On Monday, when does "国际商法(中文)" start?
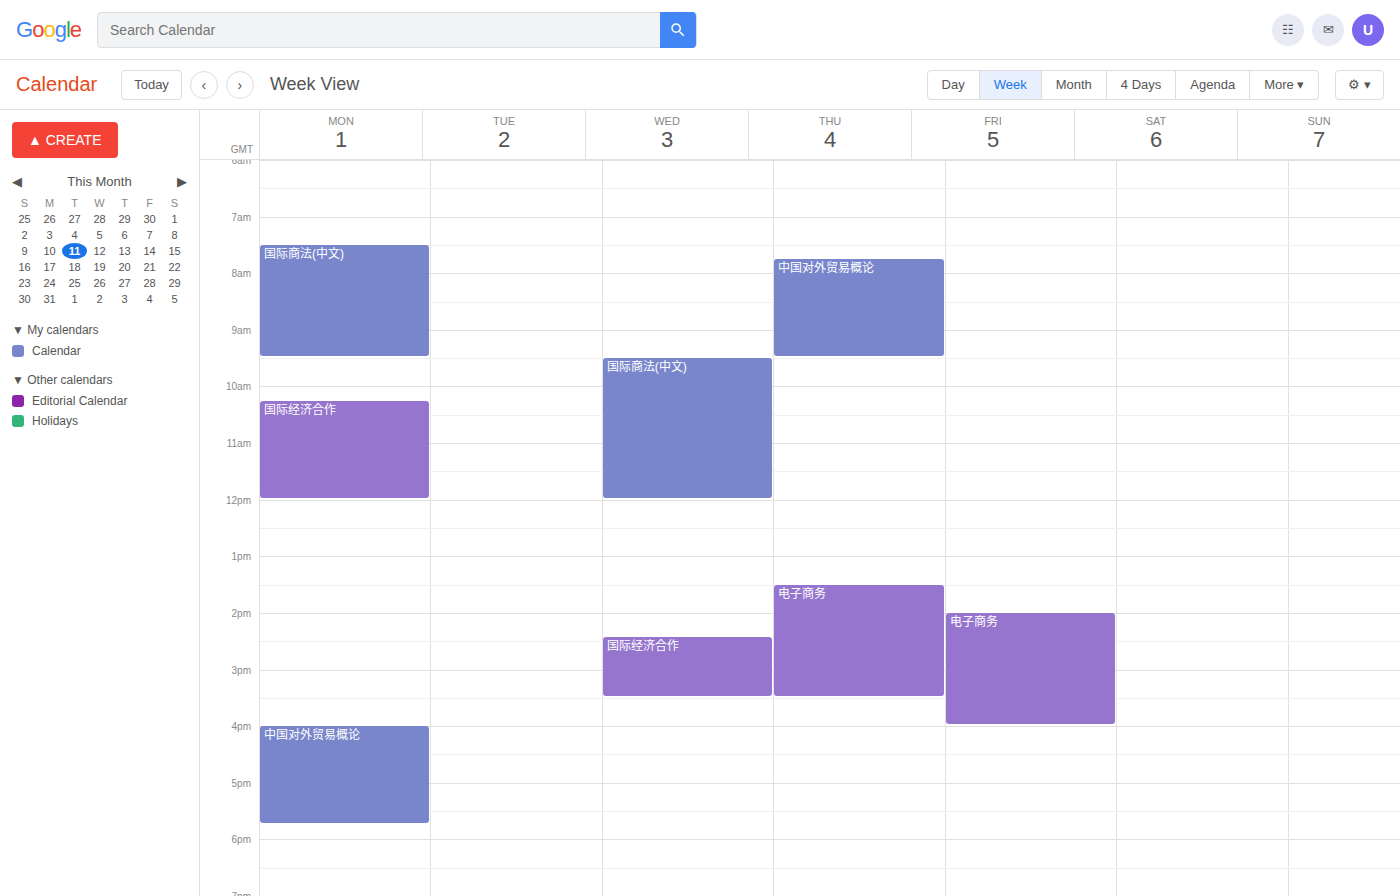
7:30 AM